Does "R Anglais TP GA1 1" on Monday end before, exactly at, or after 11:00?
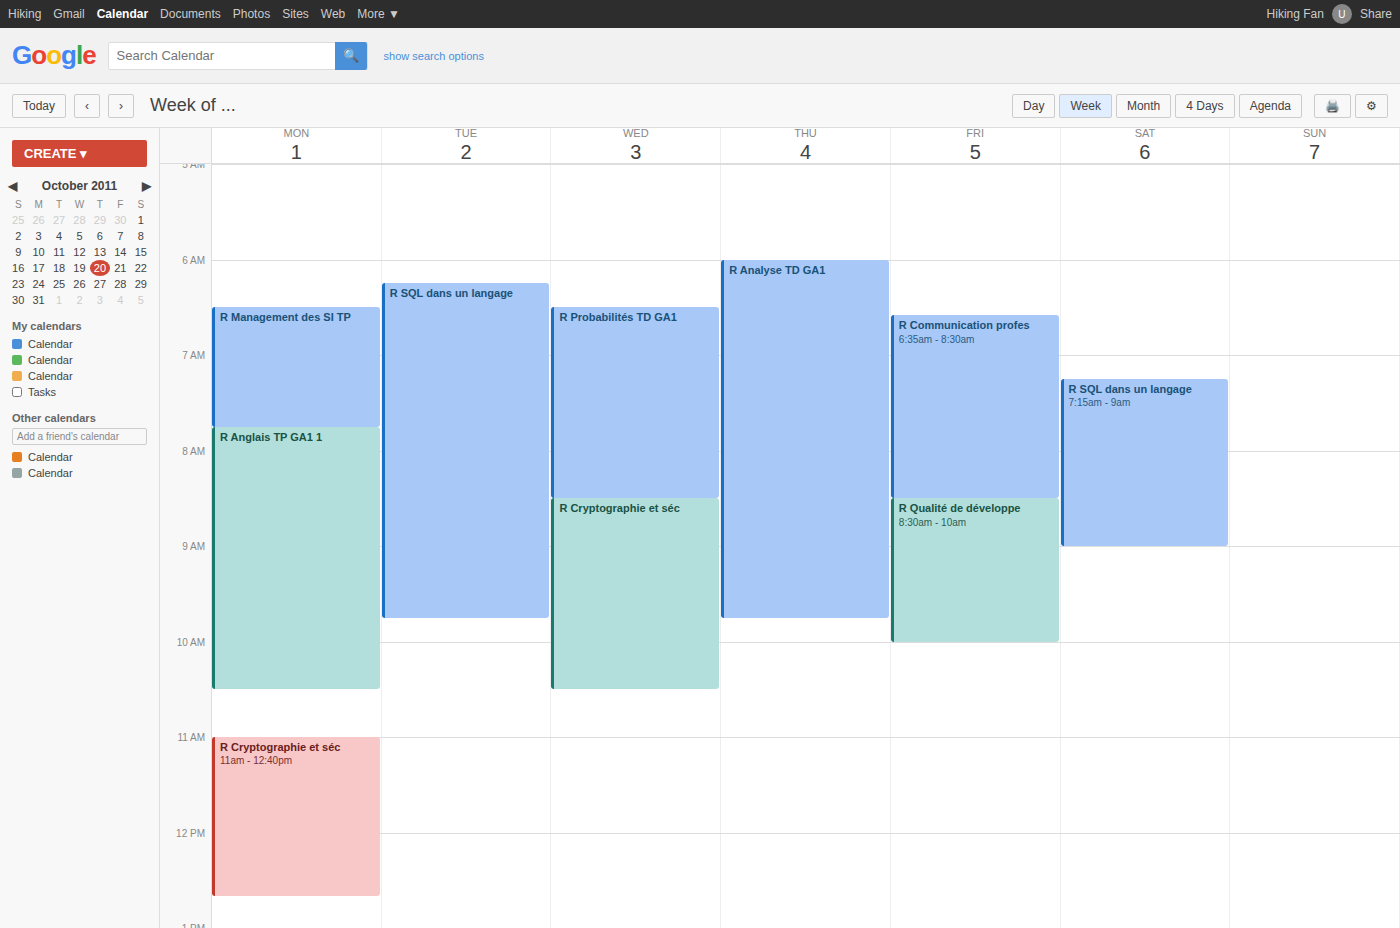
10:30 -- before 11:00, 30 minutes above the 11:00 line.